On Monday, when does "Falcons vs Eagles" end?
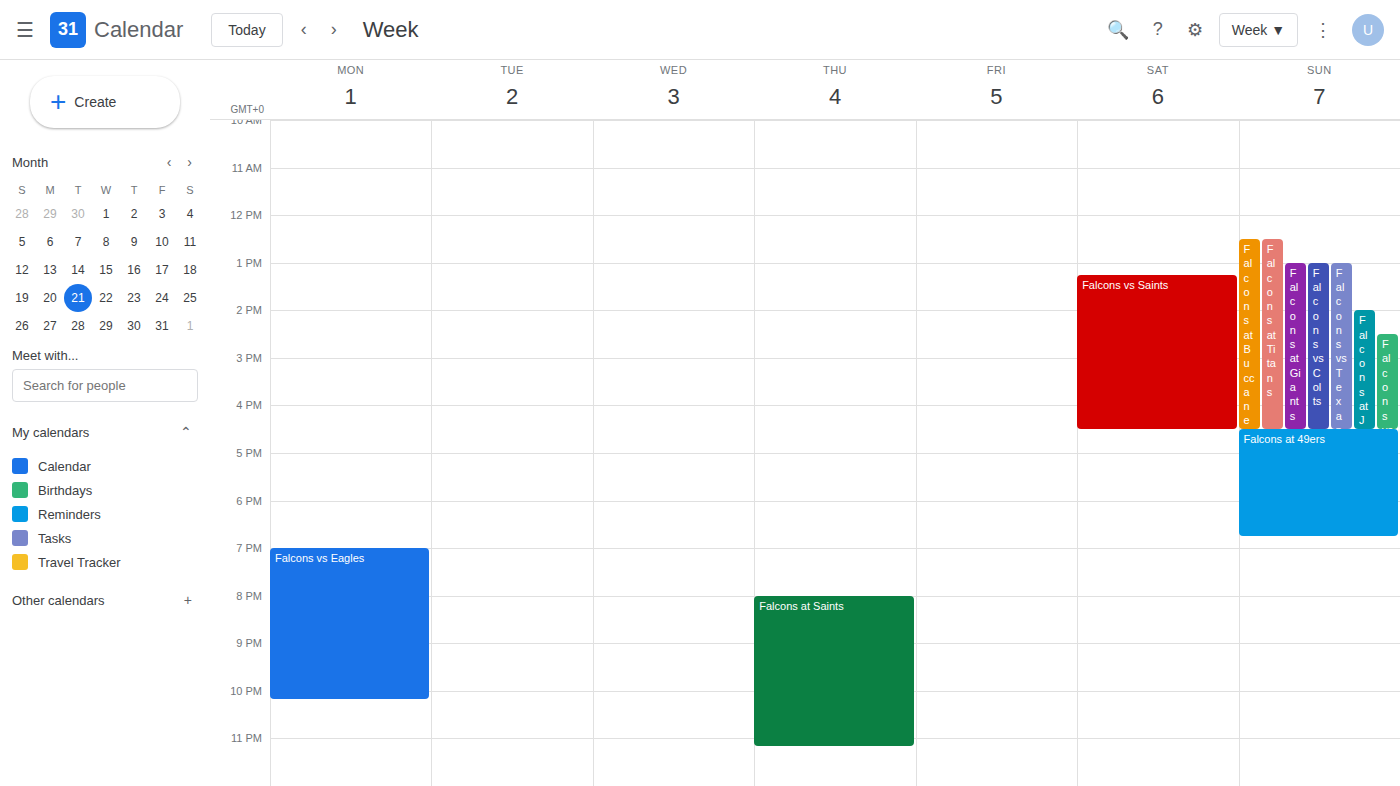
10:10 PM